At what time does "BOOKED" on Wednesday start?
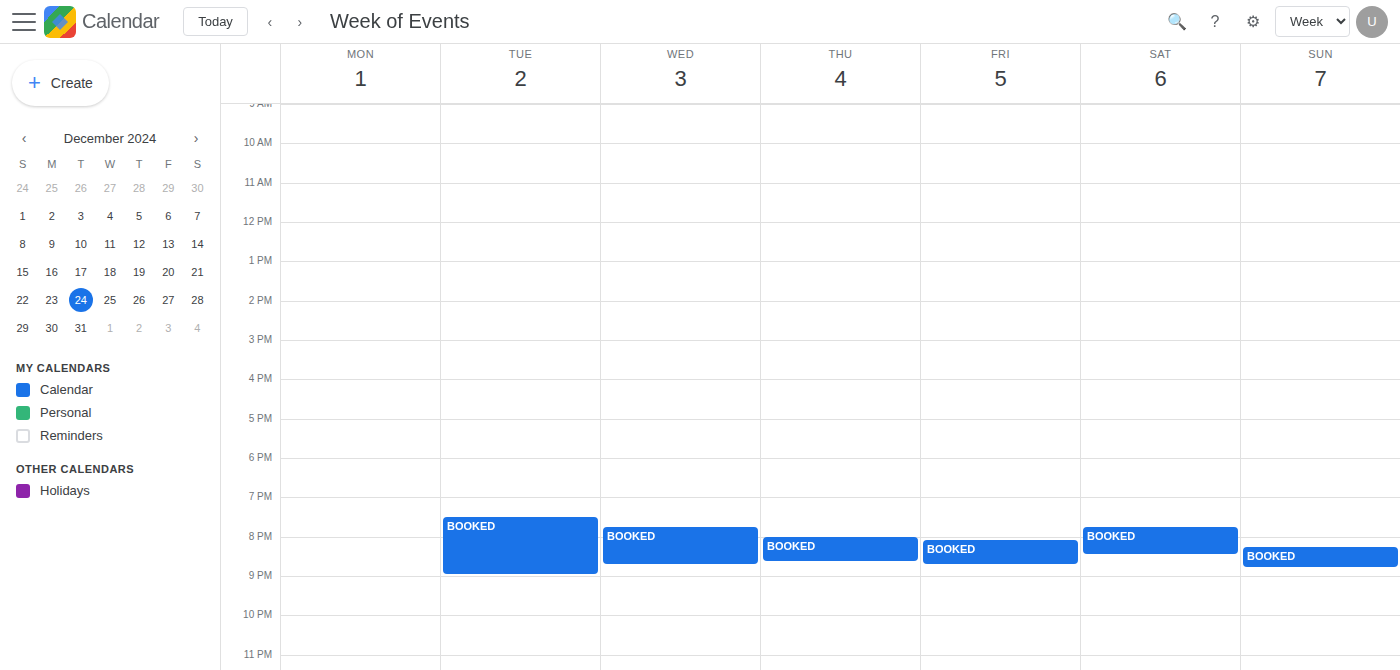
7:45 PM